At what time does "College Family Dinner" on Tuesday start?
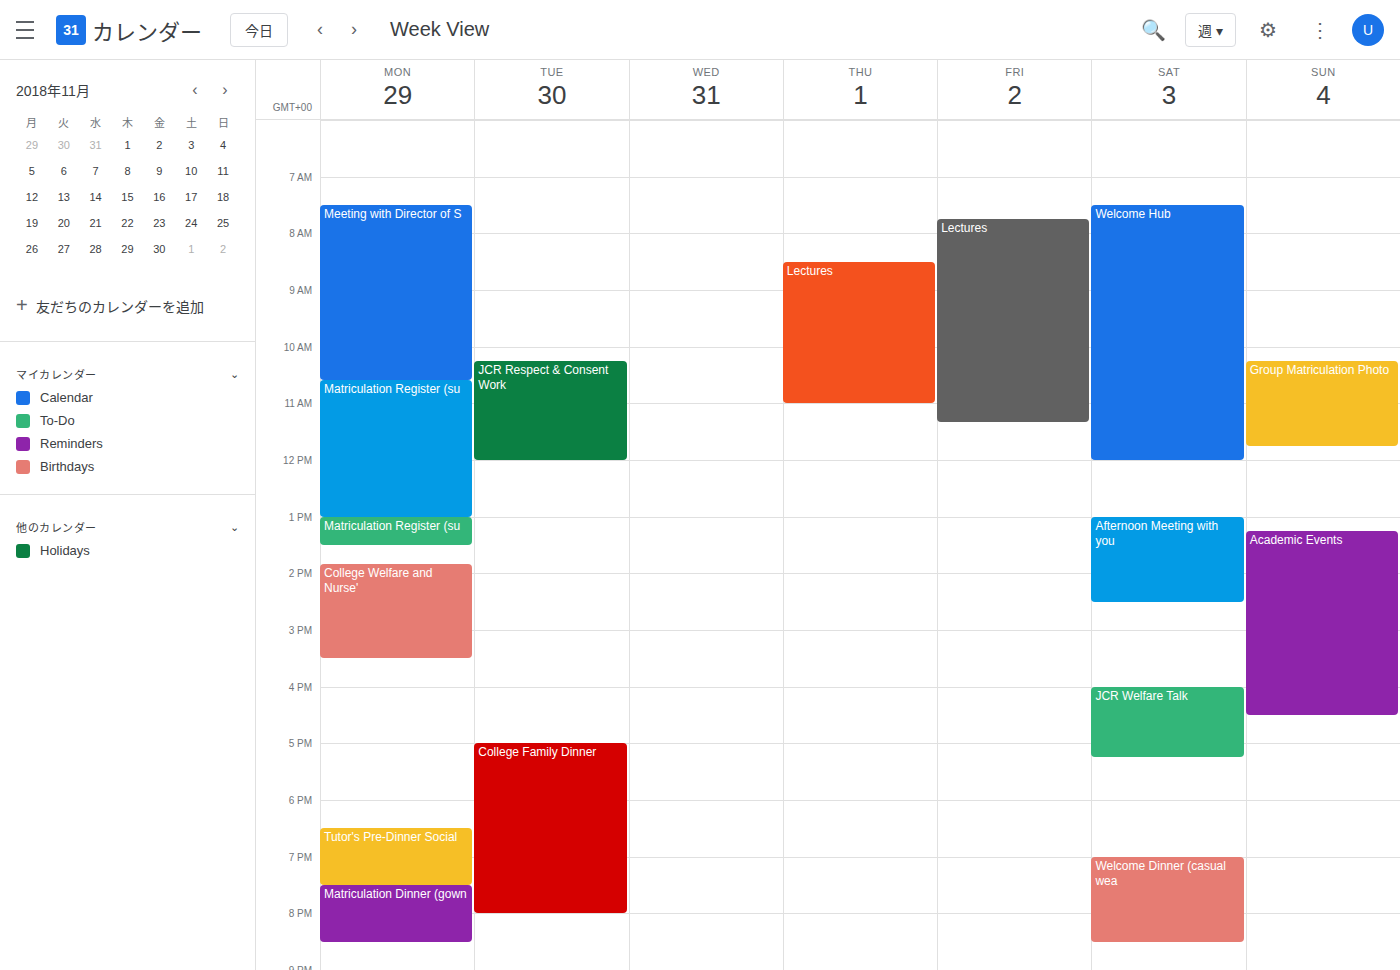
5:00 PM